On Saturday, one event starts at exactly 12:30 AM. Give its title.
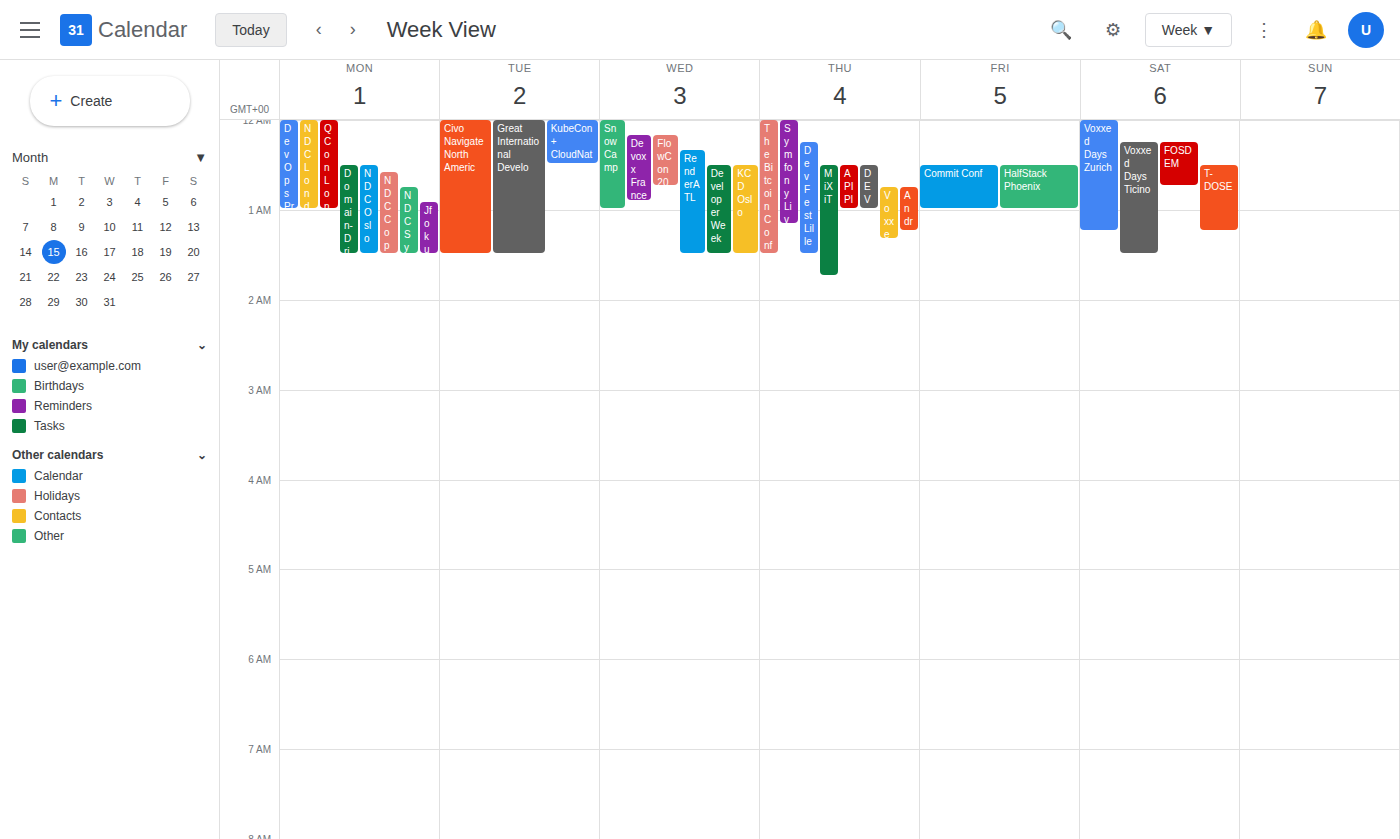
"T-DOSE"